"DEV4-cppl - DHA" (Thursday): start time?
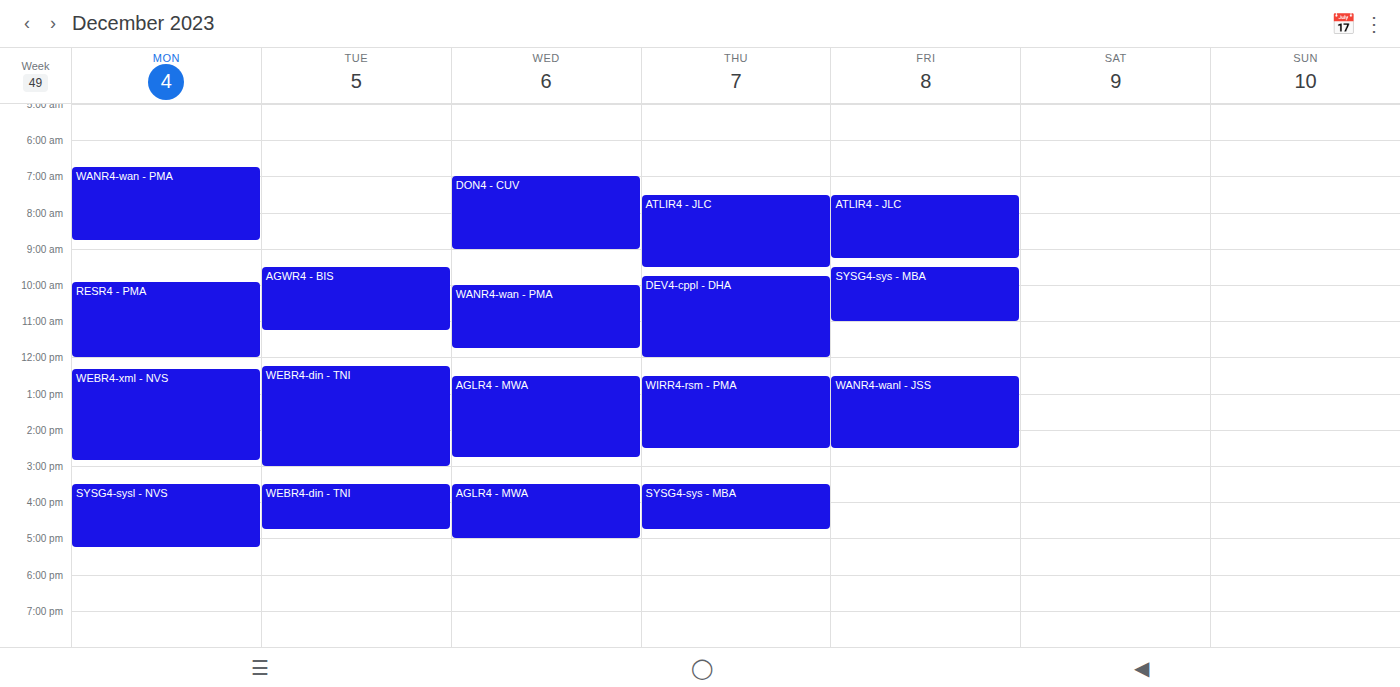
9:45 AM